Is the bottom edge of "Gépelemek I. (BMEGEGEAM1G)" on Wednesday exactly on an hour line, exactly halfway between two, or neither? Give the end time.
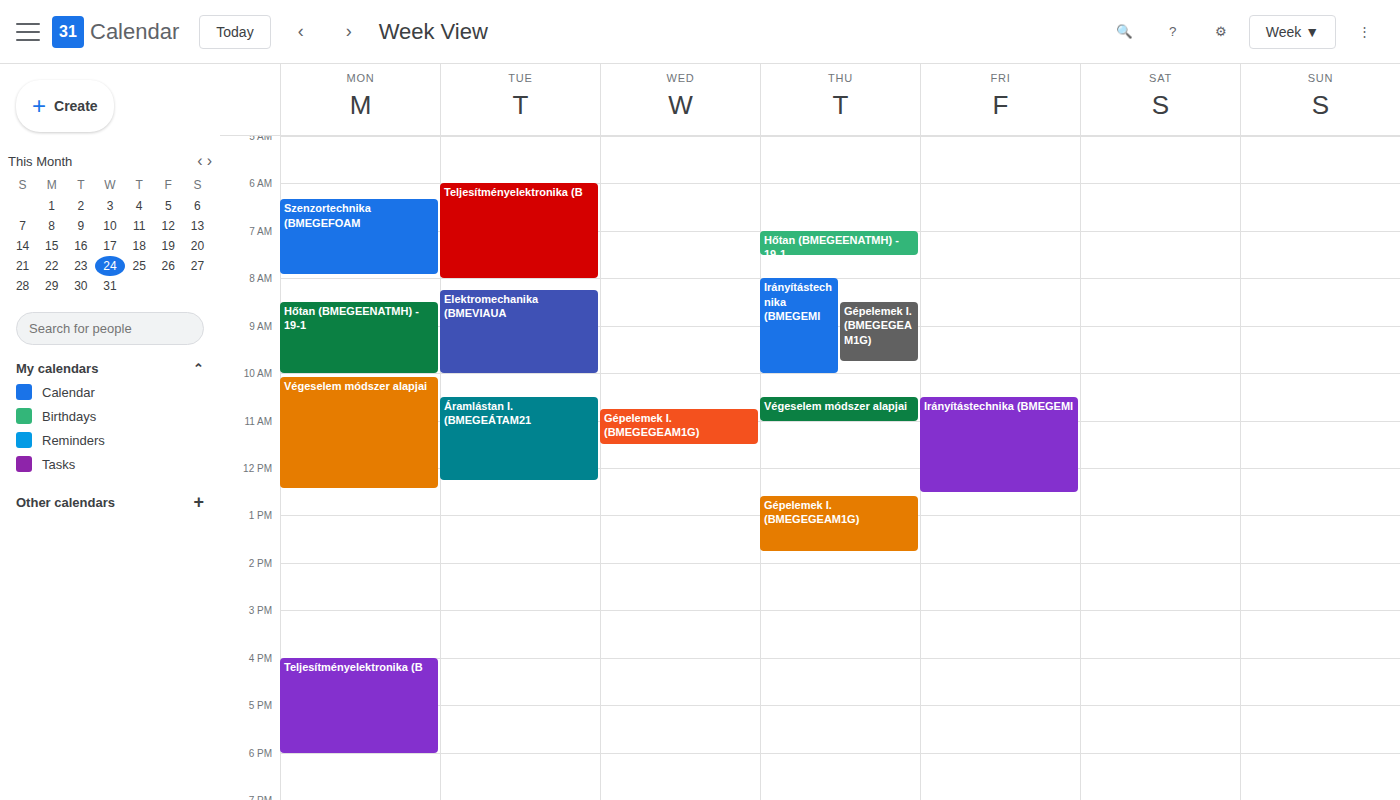
11:30 AM -- halfway between the 11 AM and 12 PM lines.